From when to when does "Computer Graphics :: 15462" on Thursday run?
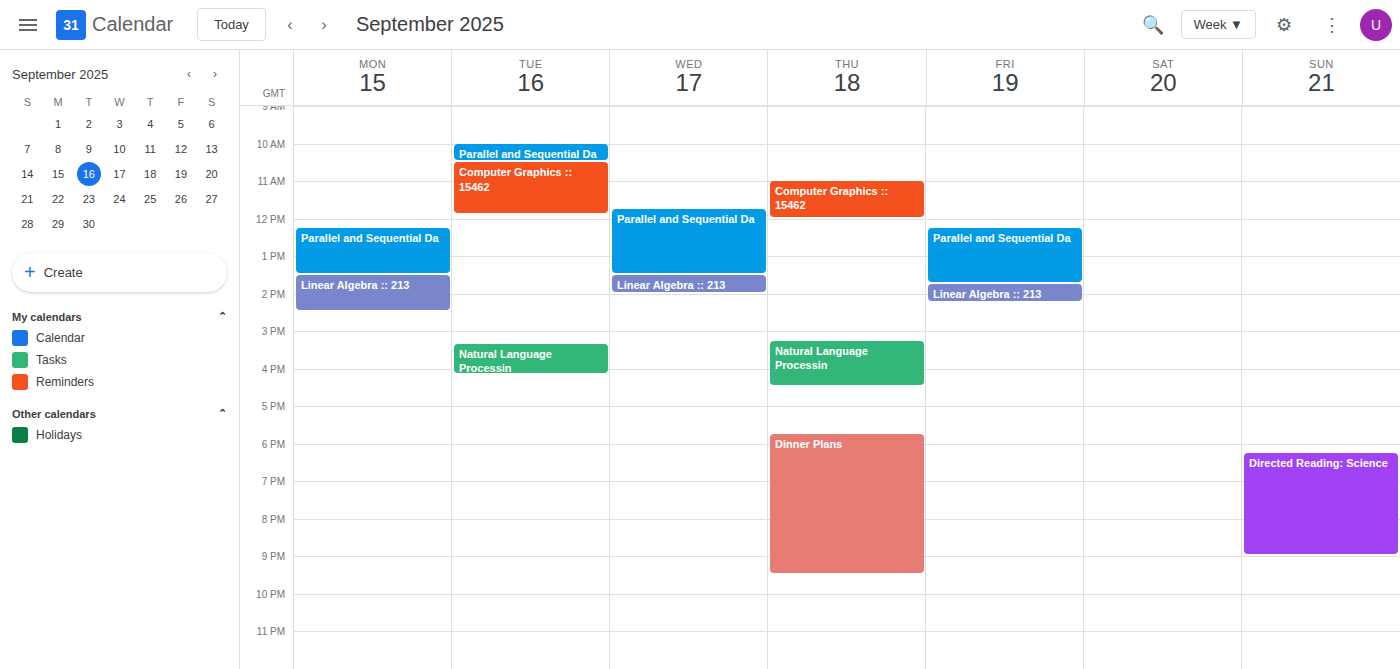
11:00 AM to 12:00 PM